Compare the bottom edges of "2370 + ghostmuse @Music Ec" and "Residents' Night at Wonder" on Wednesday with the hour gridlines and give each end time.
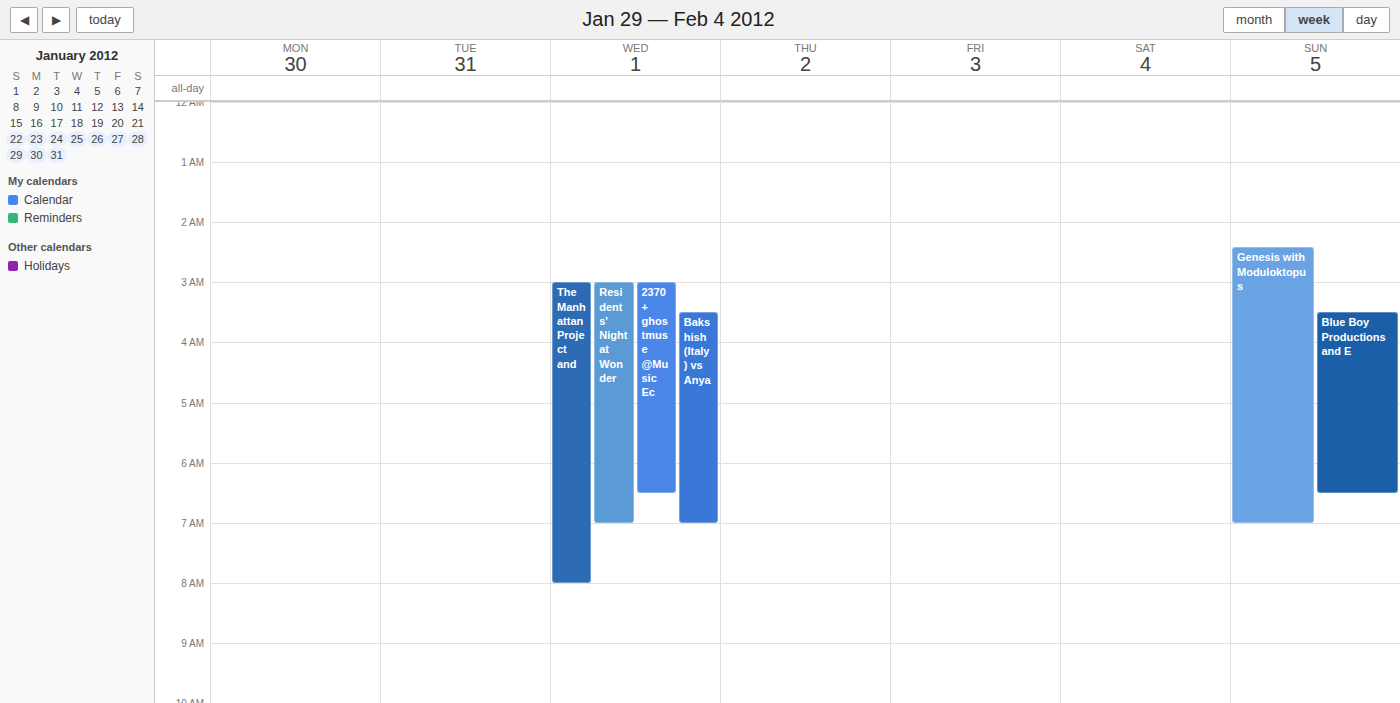
"2370 + ghostmuse @Music Ec": 6:30 AM, halfway between the 6 AM and 7 AM lines. "Residents' Night at Wonder": 7:00 AM, exactly on the 7 AM line.